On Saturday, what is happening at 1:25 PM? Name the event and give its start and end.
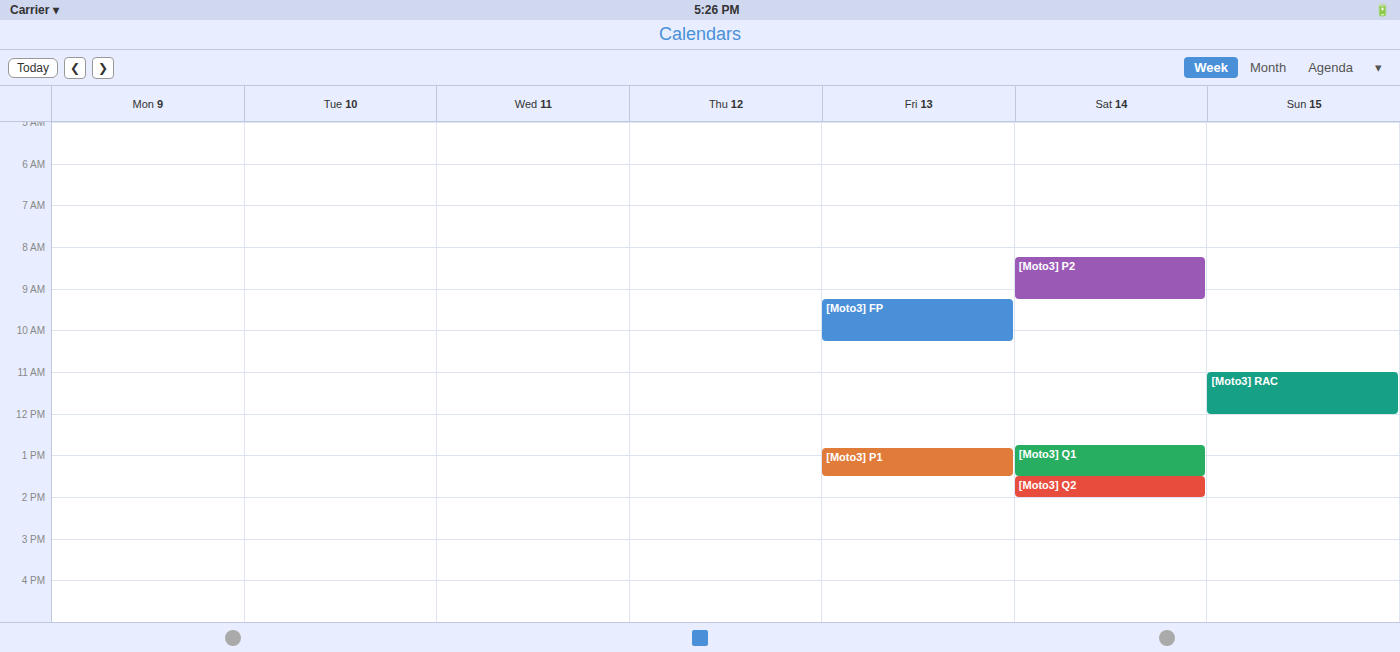
"[Moto3] Q1", 12:45 PM to 1:30 PM